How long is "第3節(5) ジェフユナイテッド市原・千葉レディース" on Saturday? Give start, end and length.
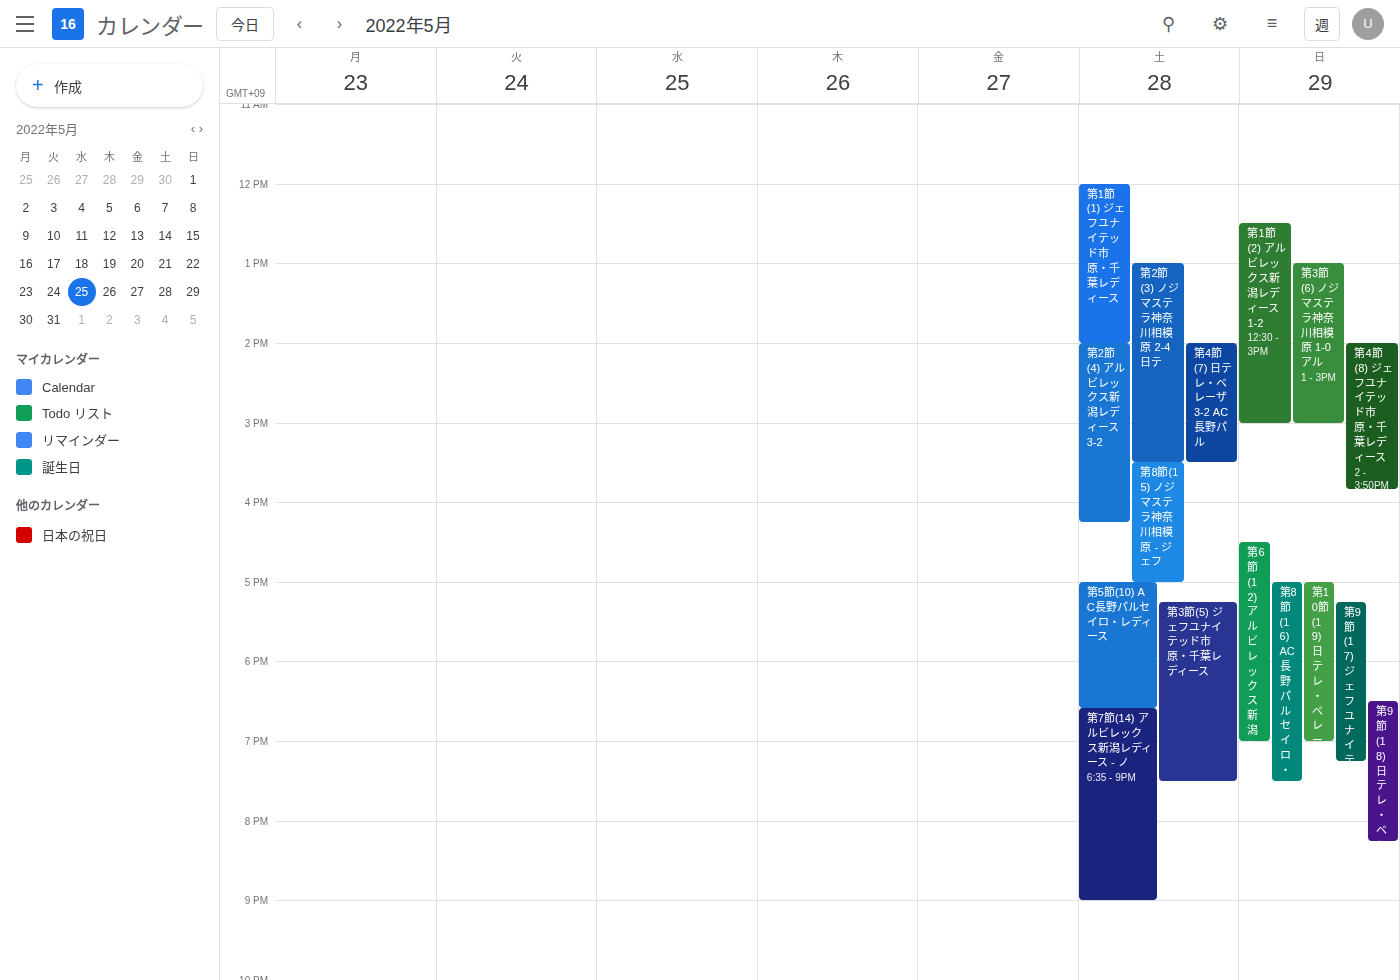
5:15 PM to 7:30 PM, 2 hours 15 minutes